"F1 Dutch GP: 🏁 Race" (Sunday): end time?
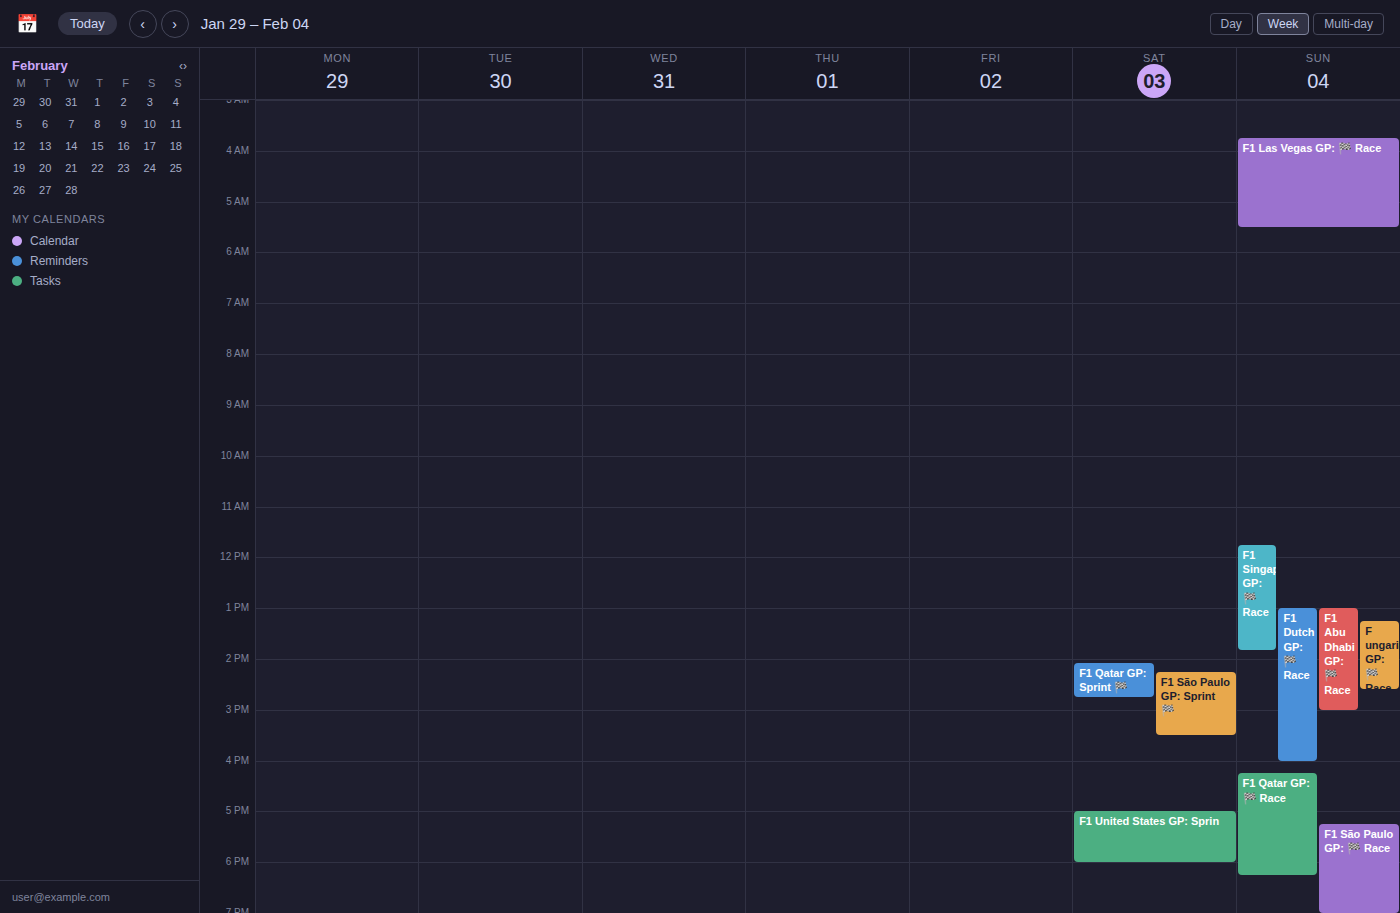
4:00 PM